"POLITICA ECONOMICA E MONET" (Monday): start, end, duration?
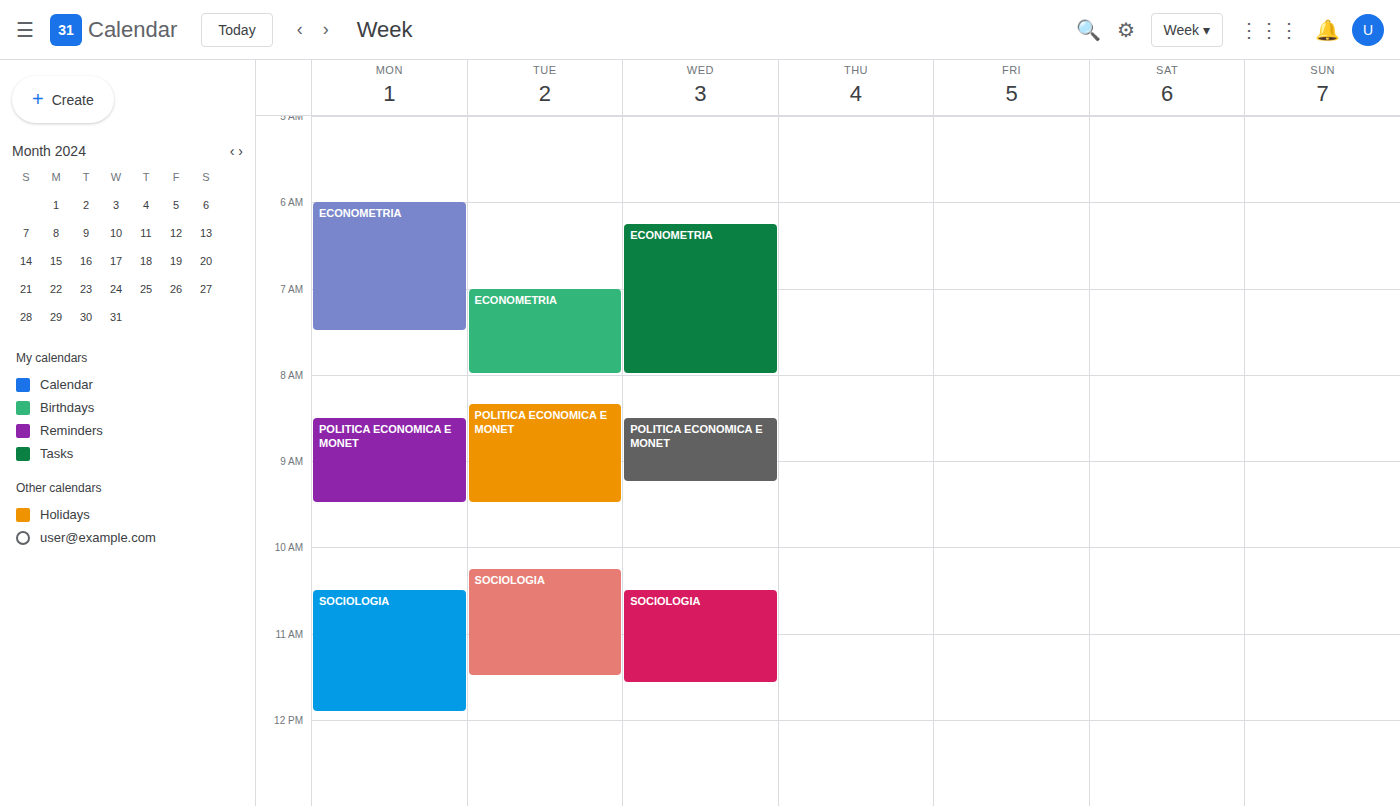
8:30 AM to 9:30 AM, 1 hour